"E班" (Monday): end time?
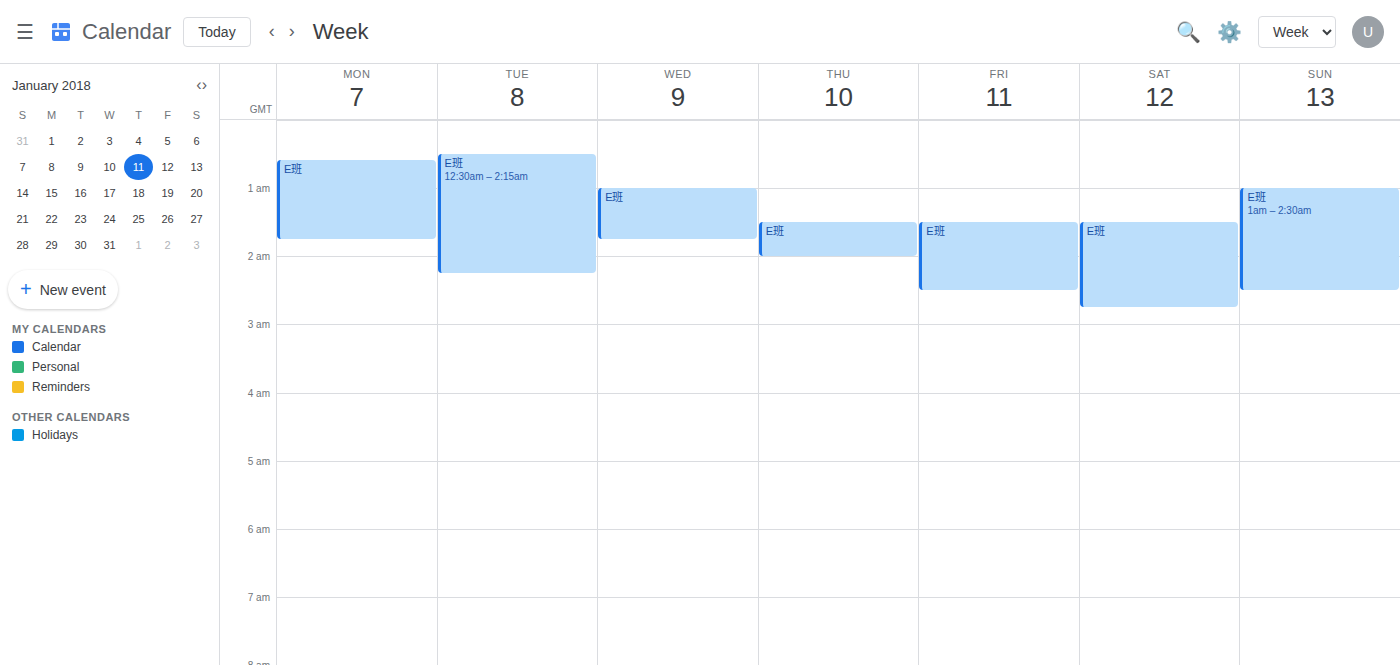
1:45 AM